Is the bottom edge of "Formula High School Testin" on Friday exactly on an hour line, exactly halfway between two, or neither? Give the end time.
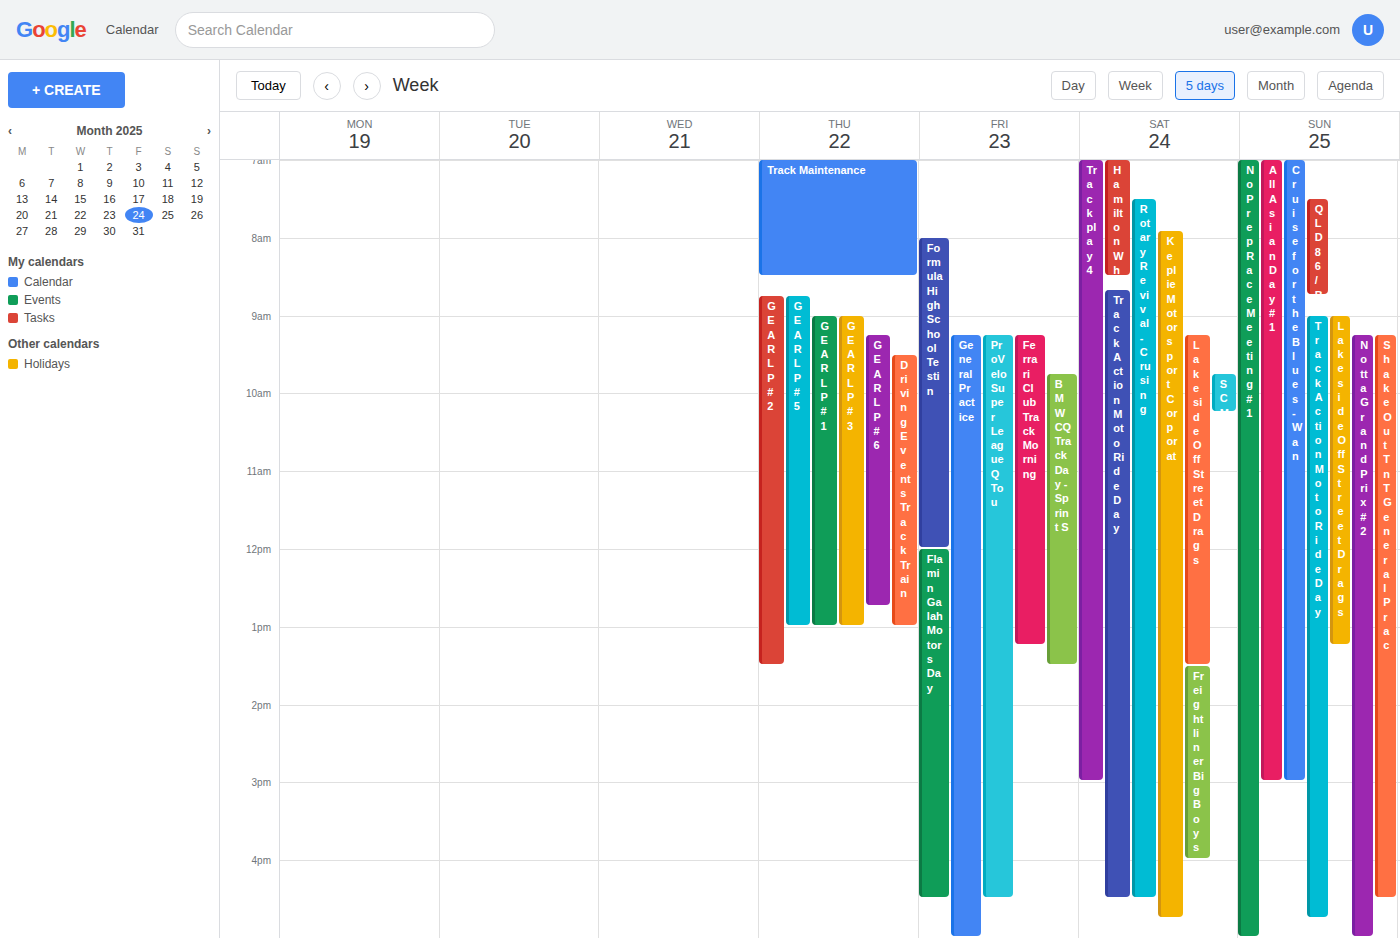
12:00 PM -- exactly on the 12 PM line.